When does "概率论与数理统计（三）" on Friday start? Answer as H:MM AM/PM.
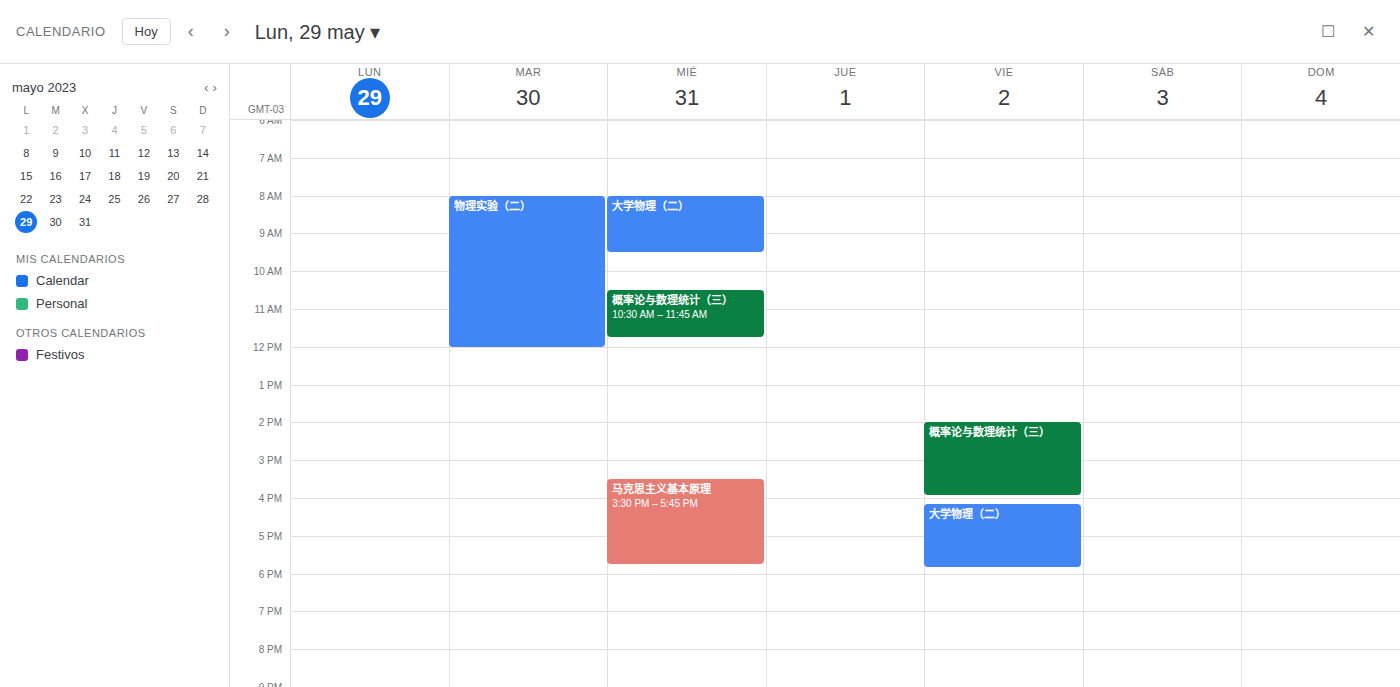
2:00 PM